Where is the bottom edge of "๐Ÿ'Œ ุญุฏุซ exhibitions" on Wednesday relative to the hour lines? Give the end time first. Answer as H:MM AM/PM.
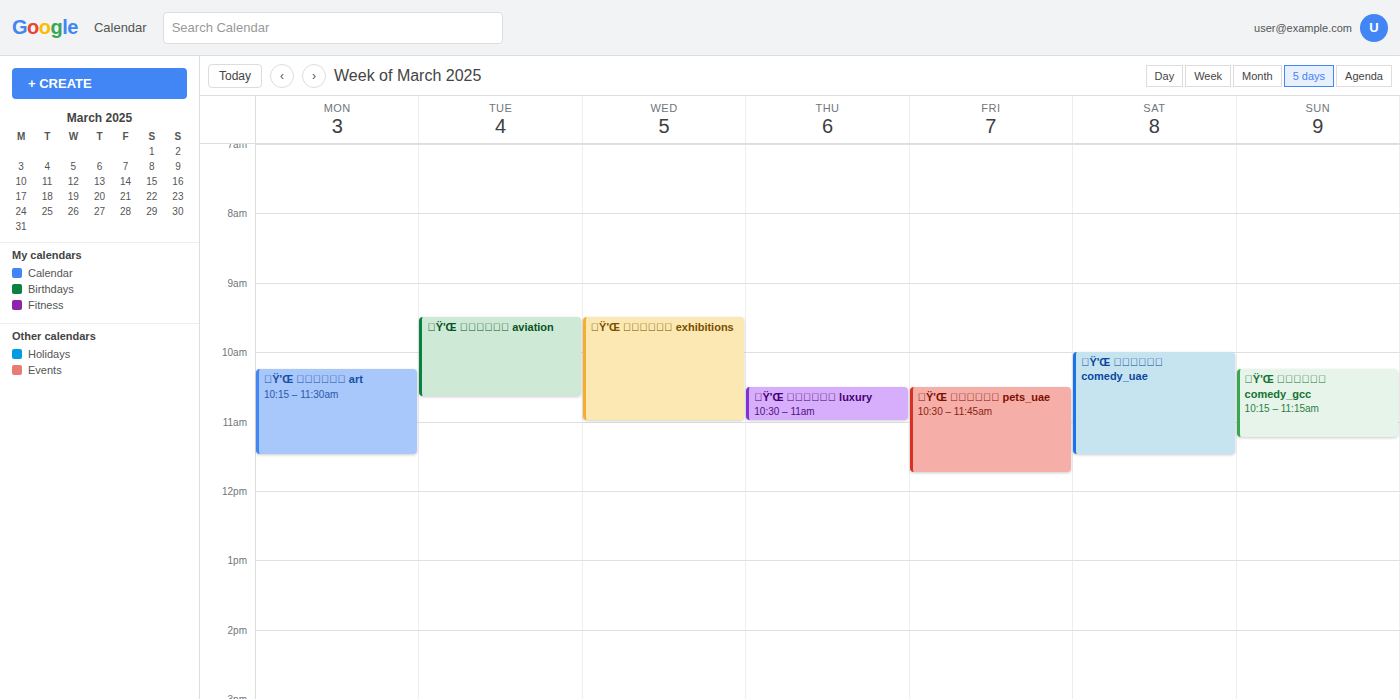
11:00 AM -- exactly on the 11 AM line.